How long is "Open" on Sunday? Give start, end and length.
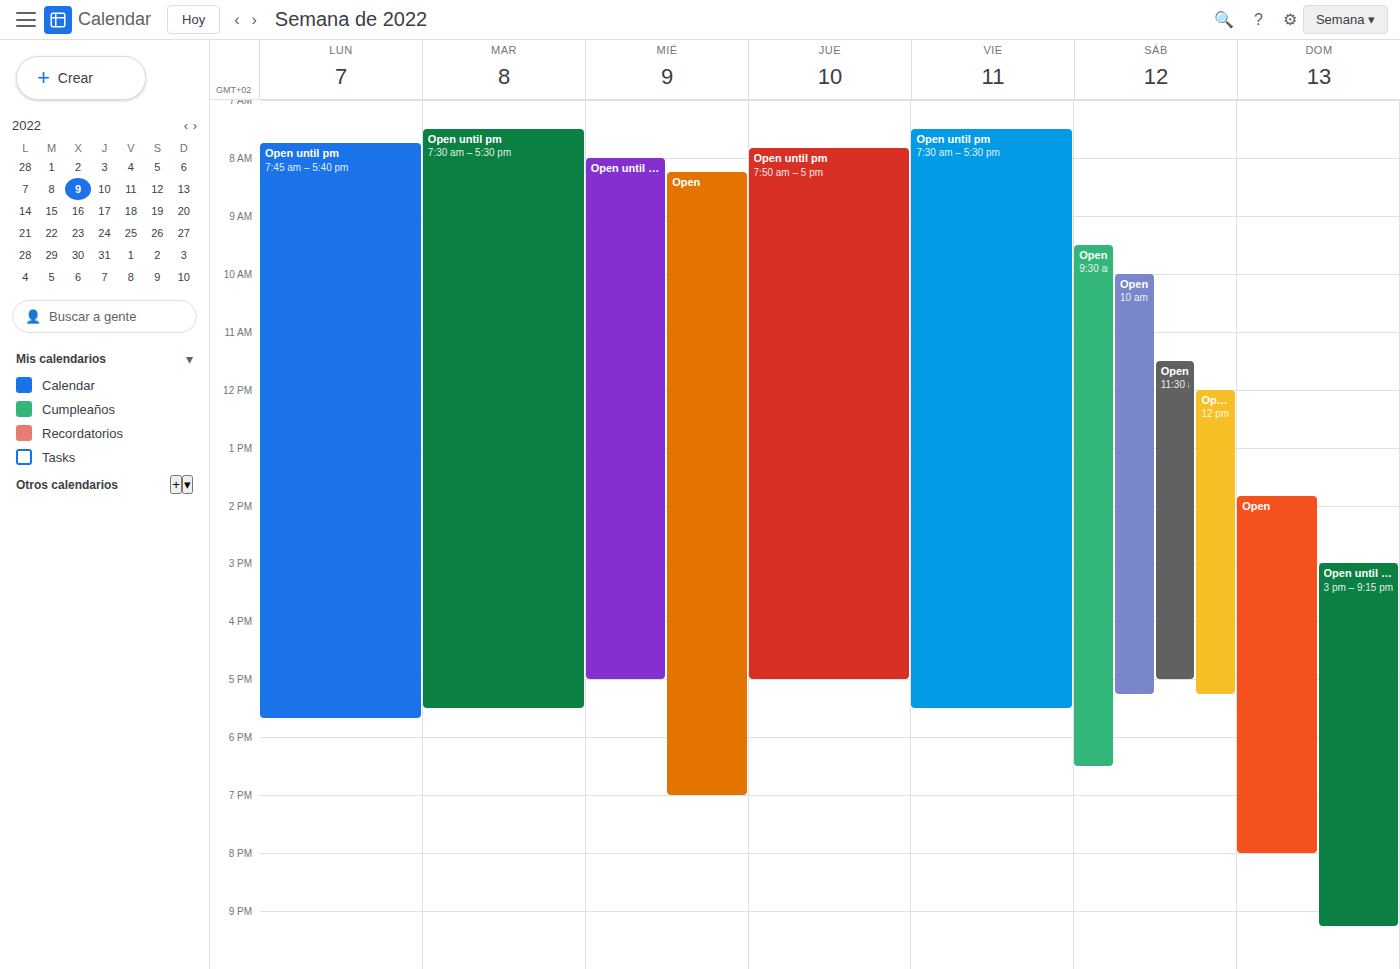
1:50 PM to 8:00 PM, 6 hours 10 minutes